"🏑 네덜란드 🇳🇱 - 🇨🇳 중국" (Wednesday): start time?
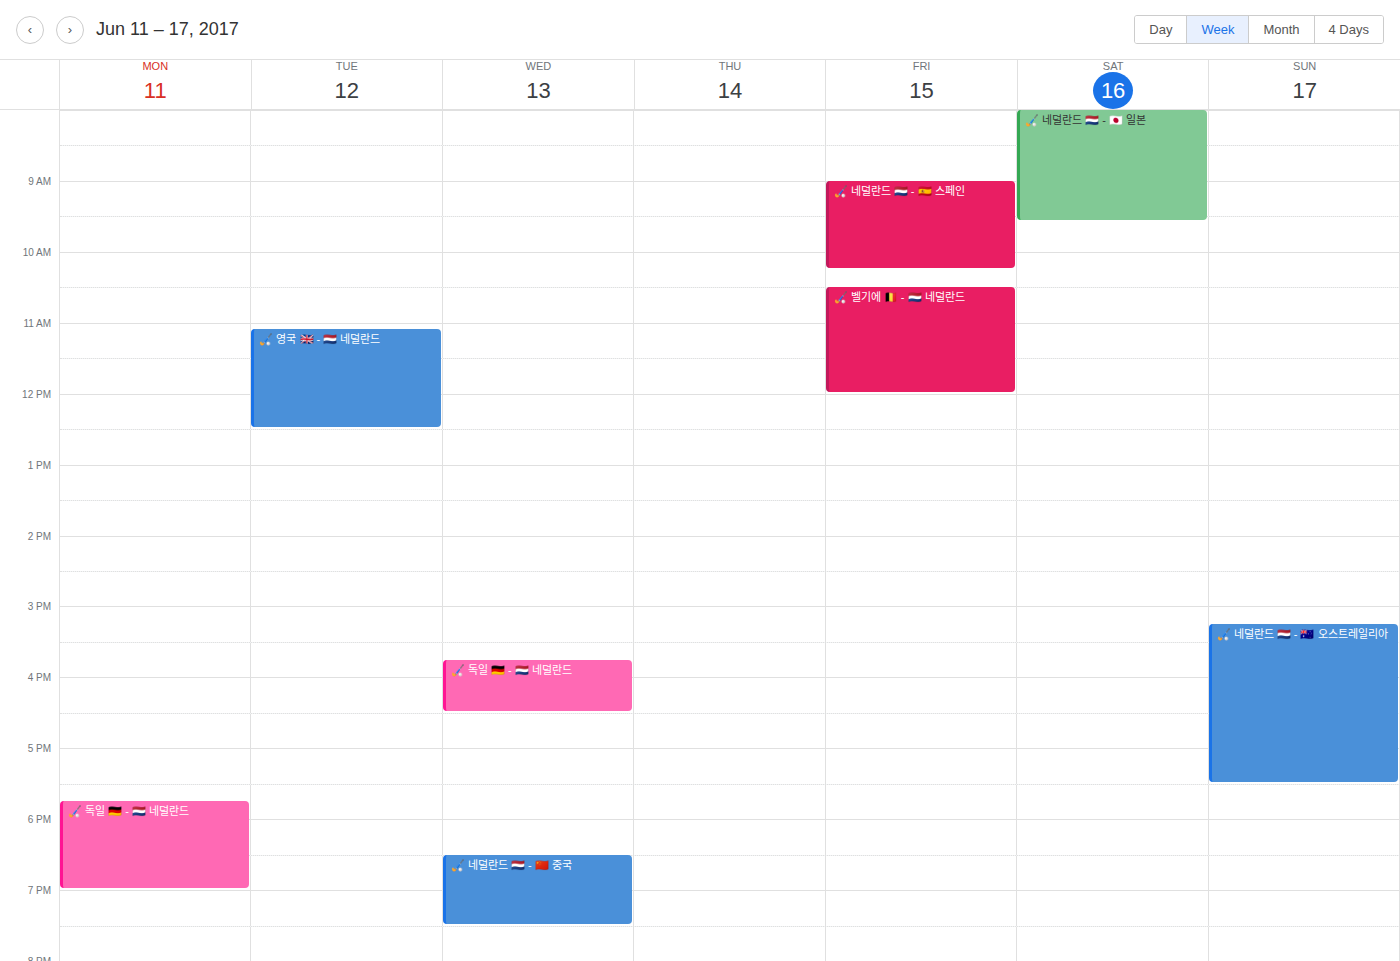
6:30 PM